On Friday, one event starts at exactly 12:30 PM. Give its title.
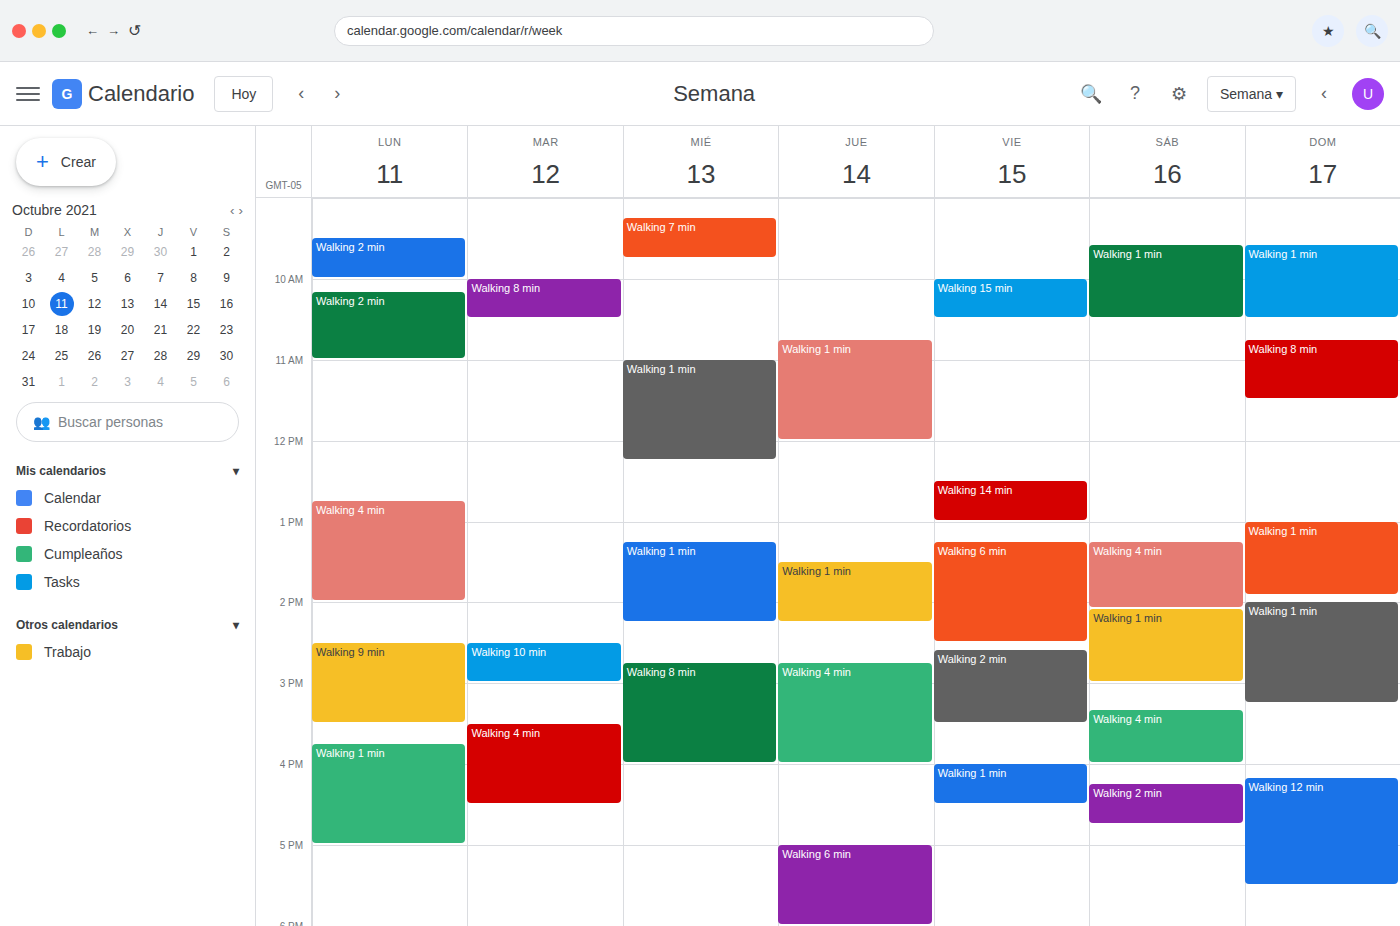
"Walking 14 min"